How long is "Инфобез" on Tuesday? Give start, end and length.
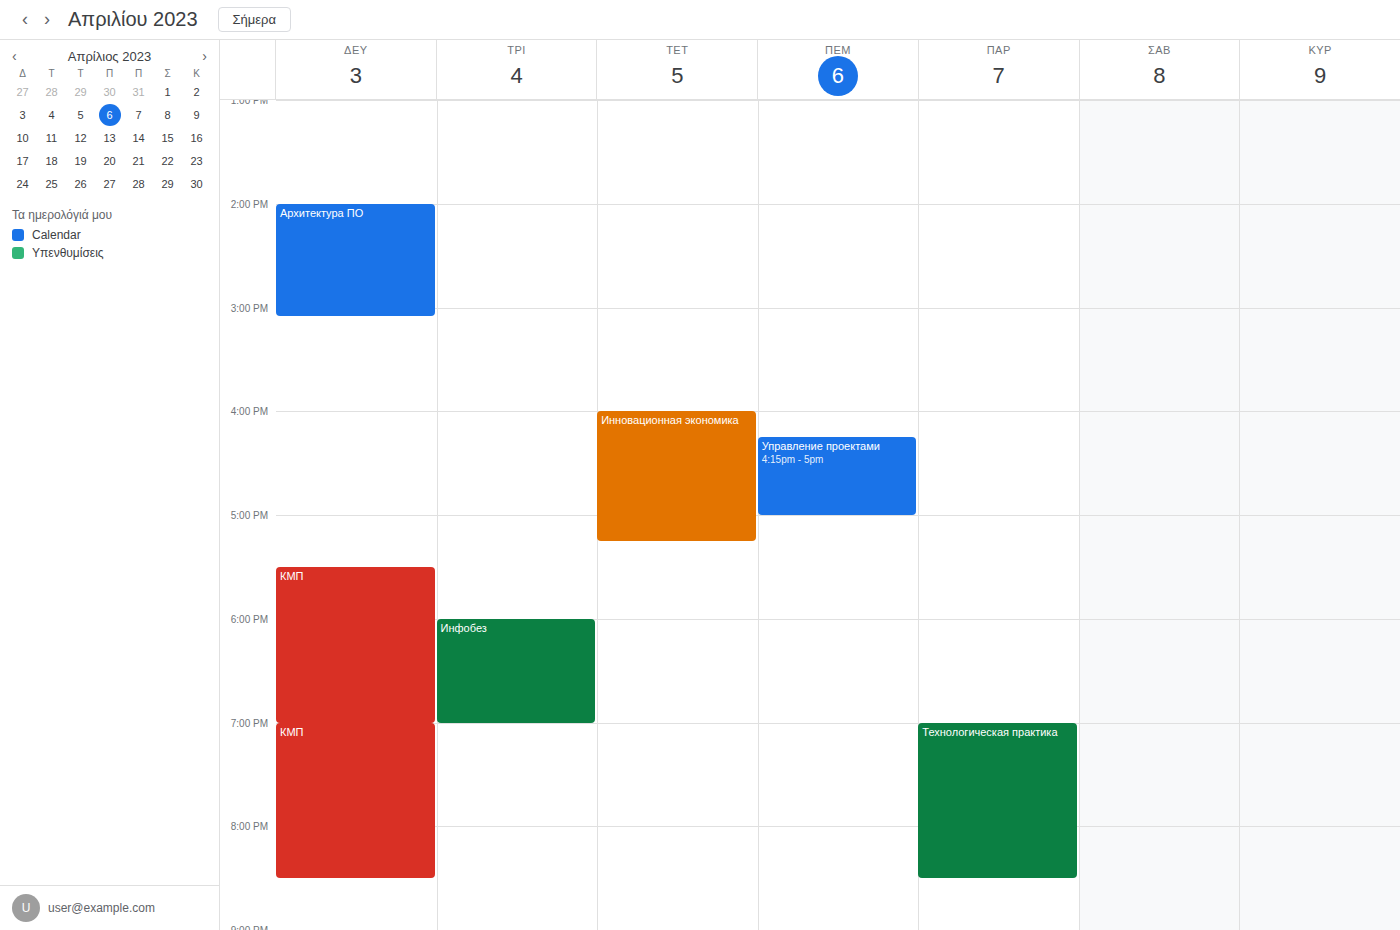
6:00 PM to 7:00 PM, 1 hour